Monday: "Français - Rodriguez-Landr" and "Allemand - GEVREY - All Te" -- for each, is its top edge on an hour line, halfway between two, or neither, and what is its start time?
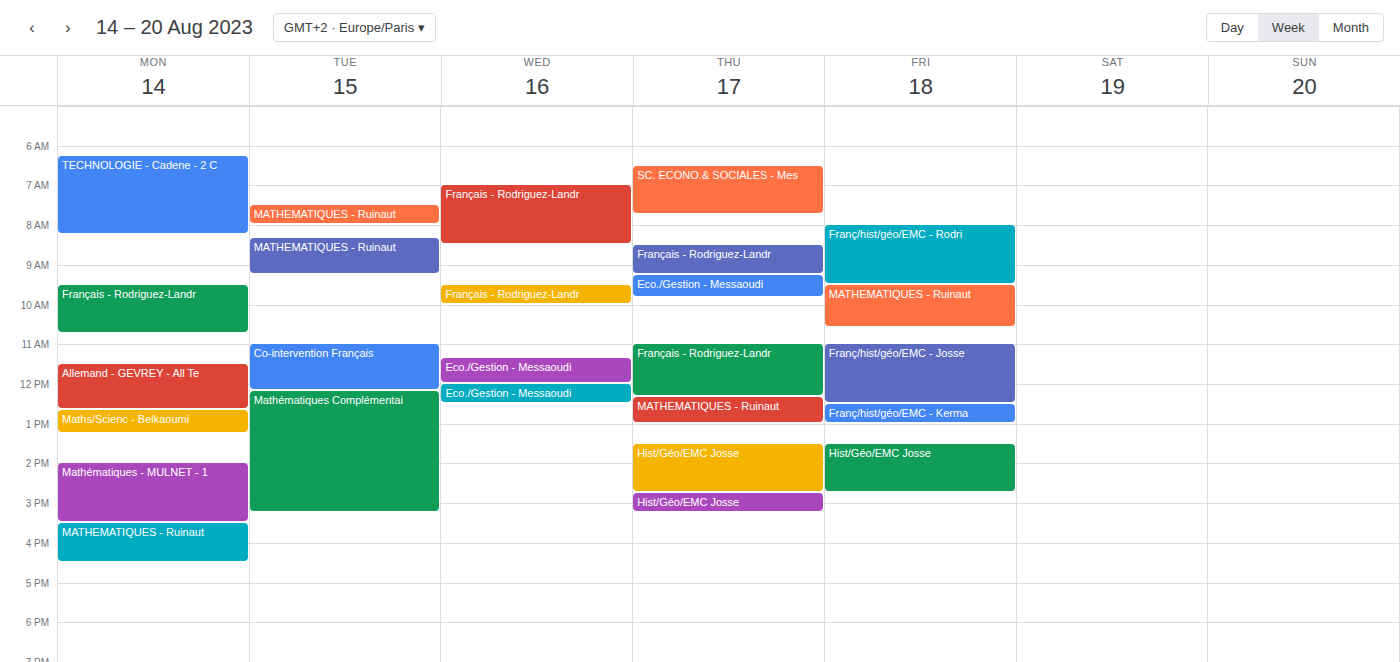
"Français - Rodriguez-Landr": 9:30 AM, halfway between the 9 AM and 10 AM lines. "Allemand - GEVREY - All Te": 11:30 AM, halfway between the 11 AM and 12 PM lines.